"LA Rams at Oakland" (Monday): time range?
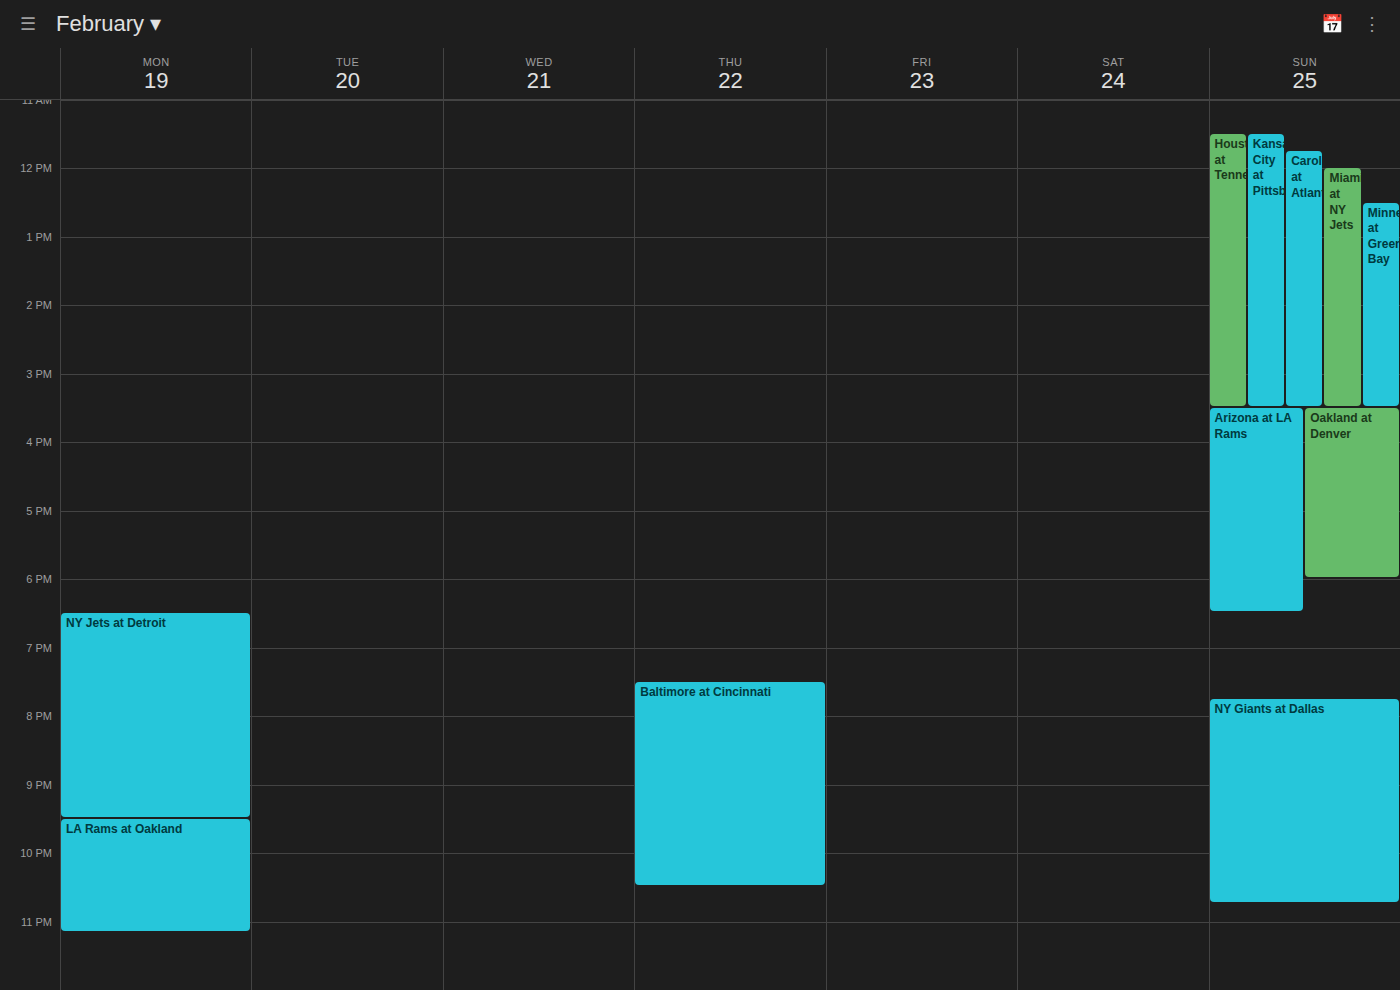
9:30 PM to 11:10 PM